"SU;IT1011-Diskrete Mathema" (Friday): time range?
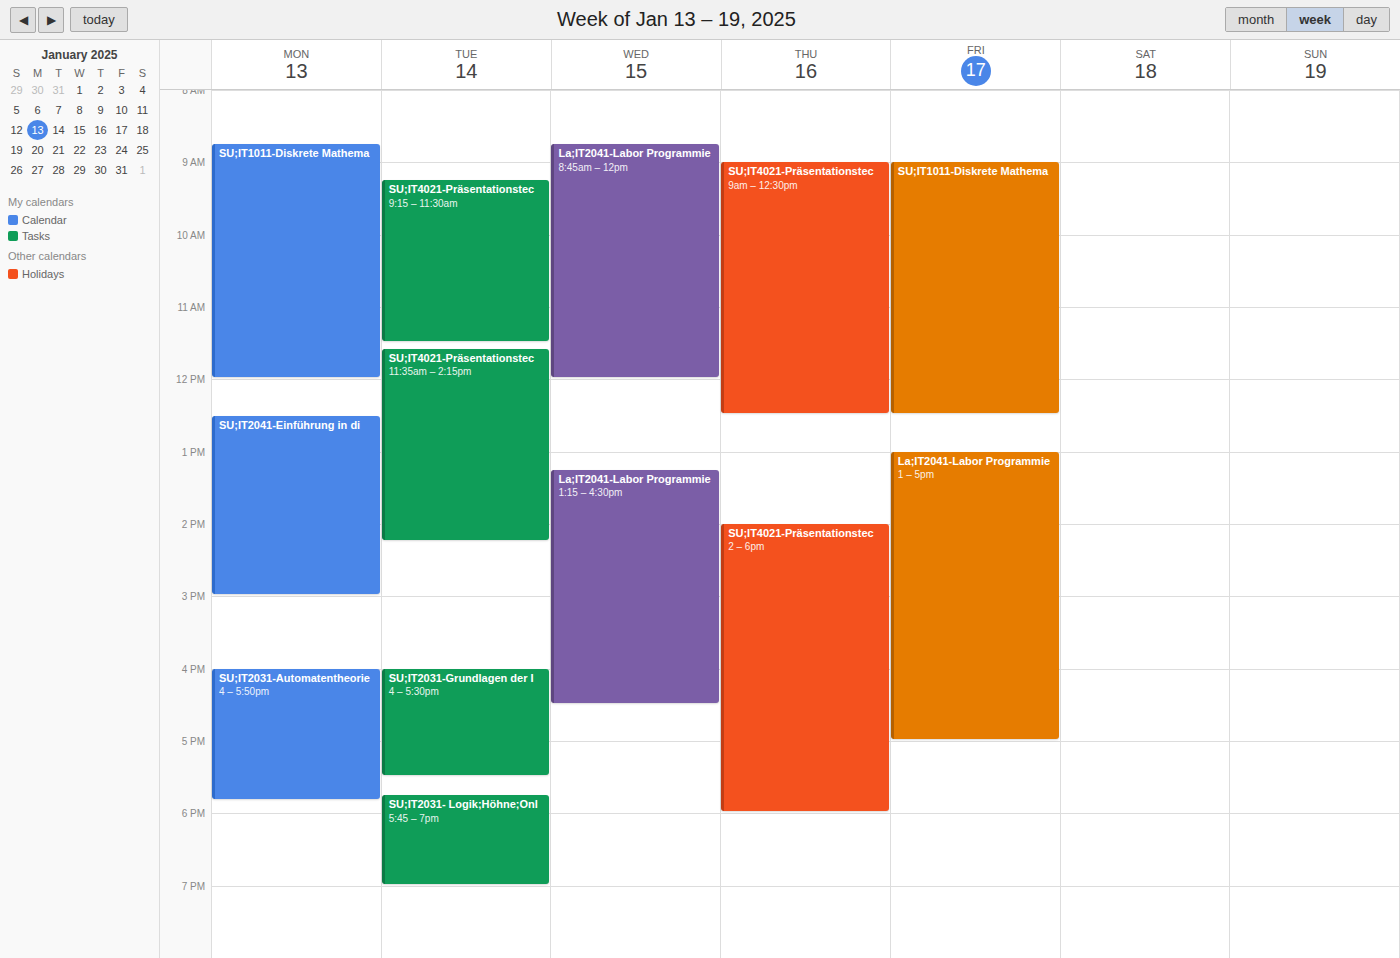
9:00 AM to 12:30 PM